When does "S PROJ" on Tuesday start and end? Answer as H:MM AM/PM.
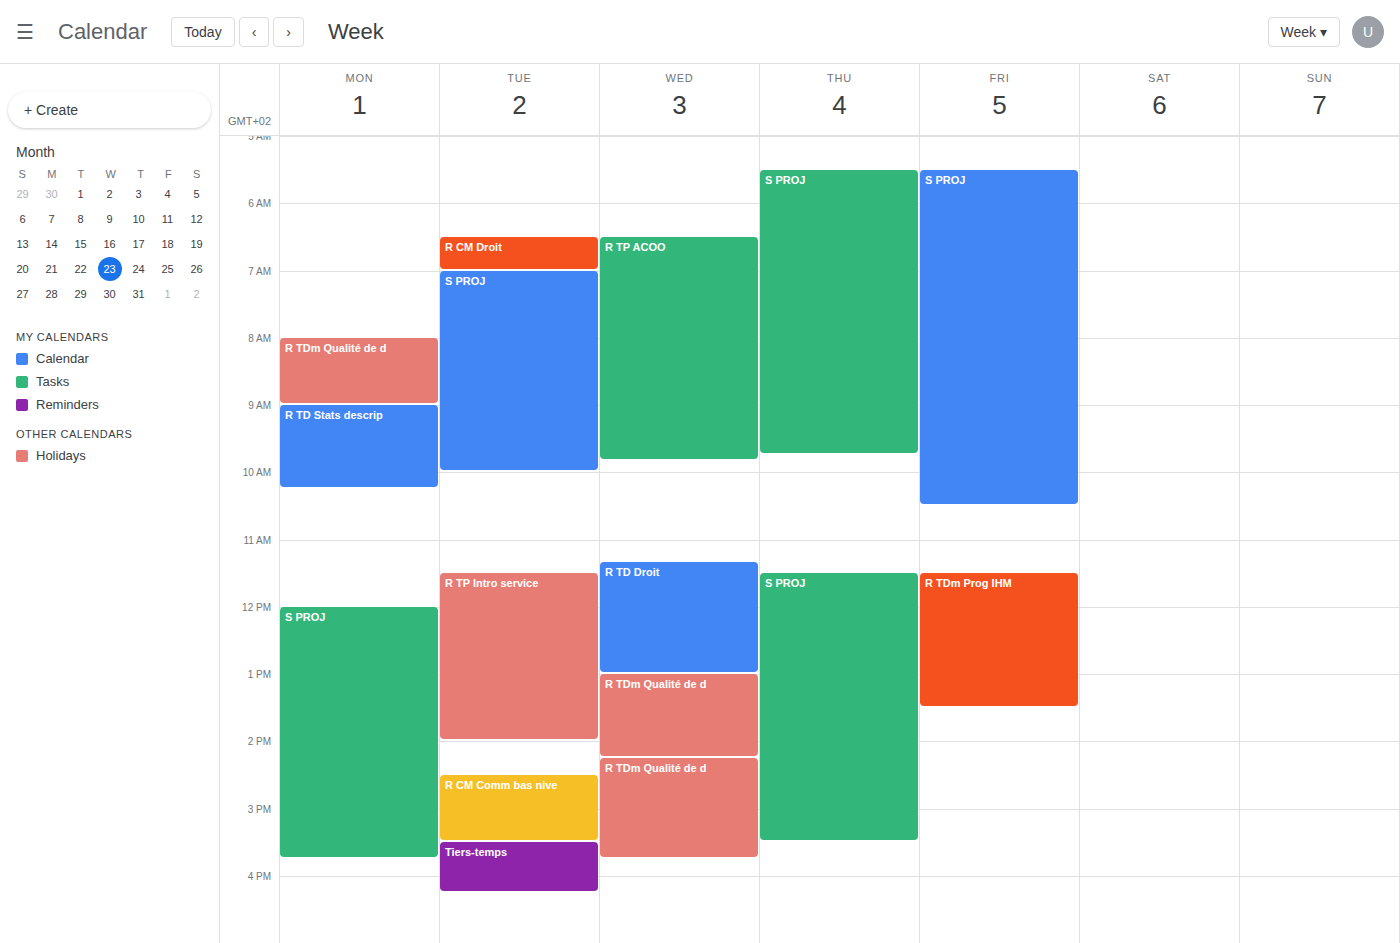
7:00 AM to 10:00 AM